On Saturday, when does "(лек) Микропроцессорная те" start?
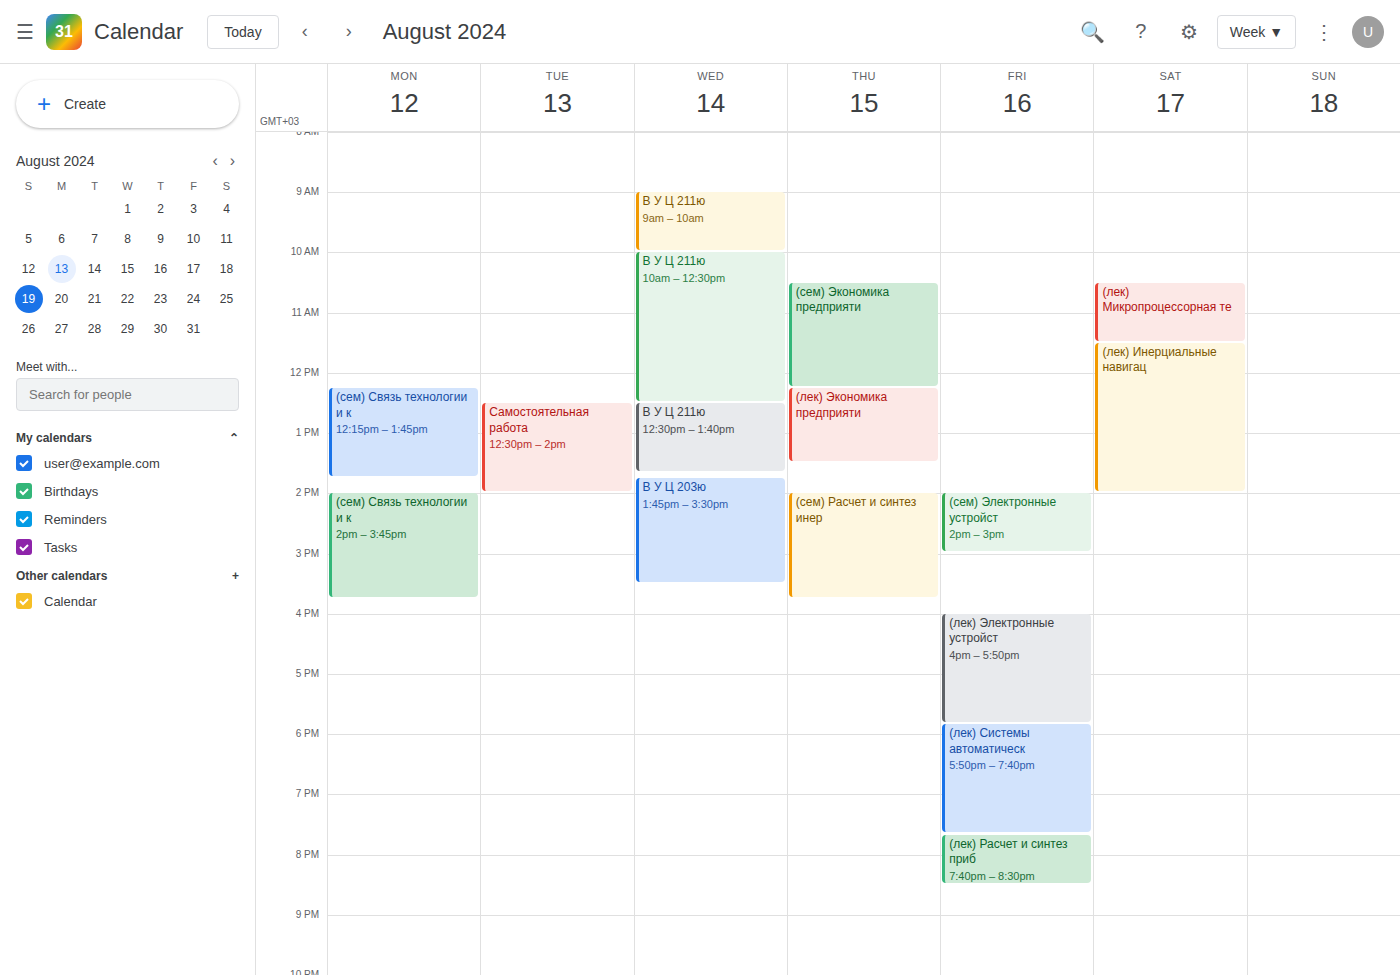
10:30 AM